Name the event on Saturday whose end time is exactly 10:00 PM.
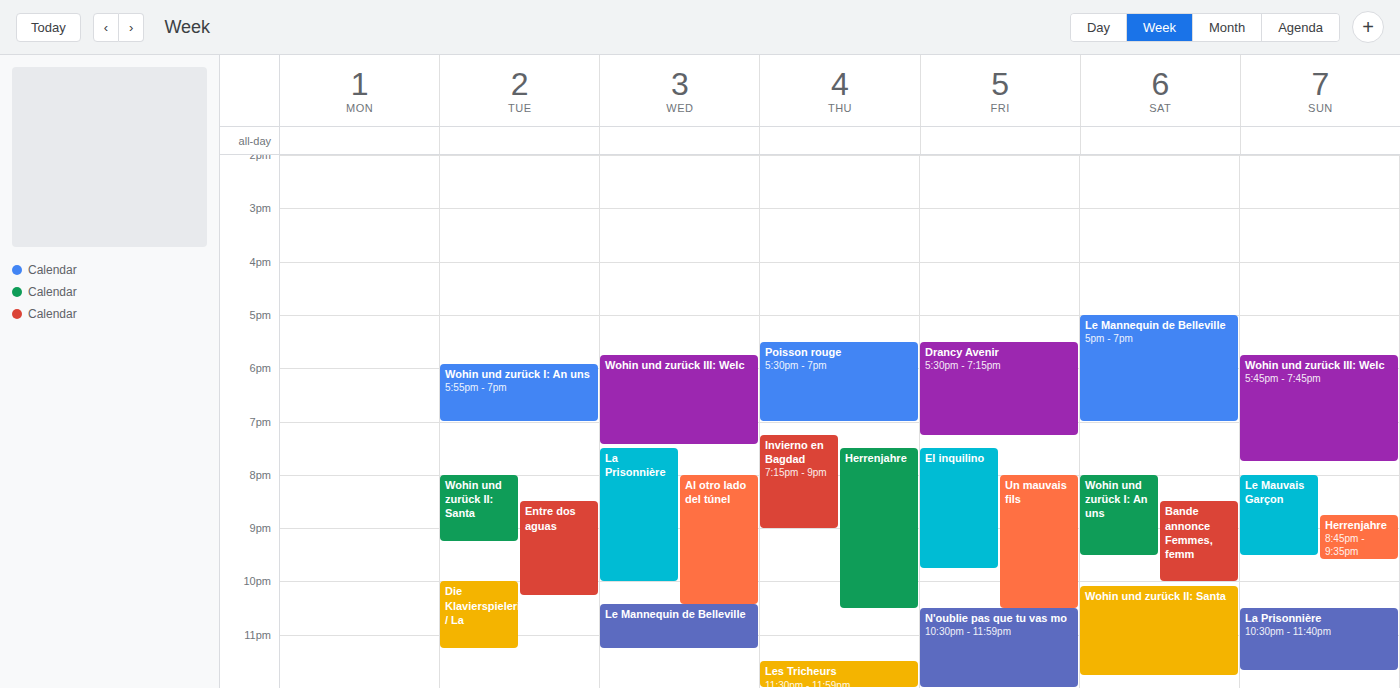
"Bande annonce Femmes, femm"